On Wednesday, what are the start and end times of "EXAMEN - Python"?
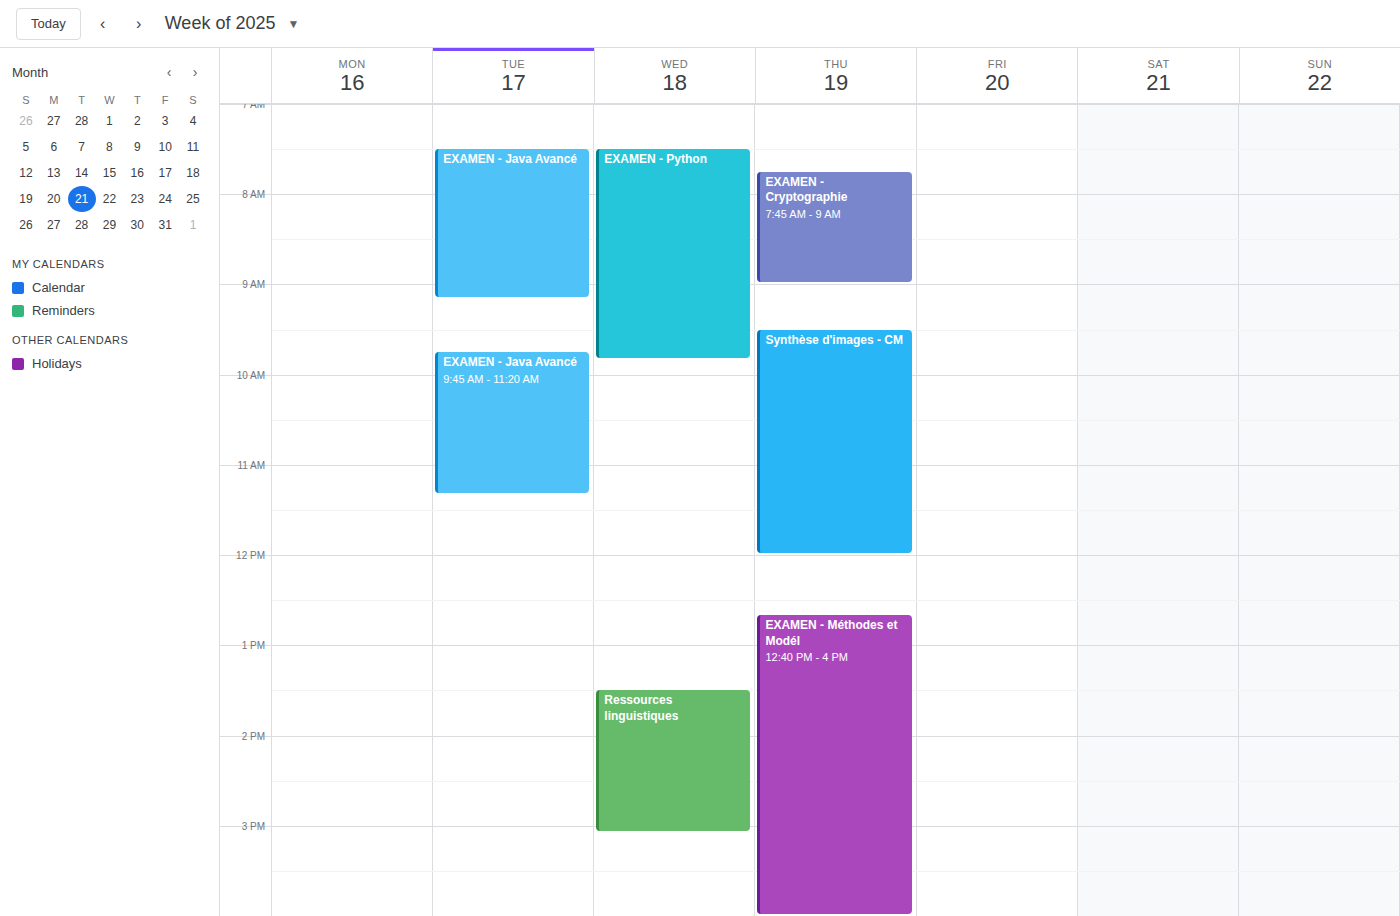
7:30 AM to 9:50 AM